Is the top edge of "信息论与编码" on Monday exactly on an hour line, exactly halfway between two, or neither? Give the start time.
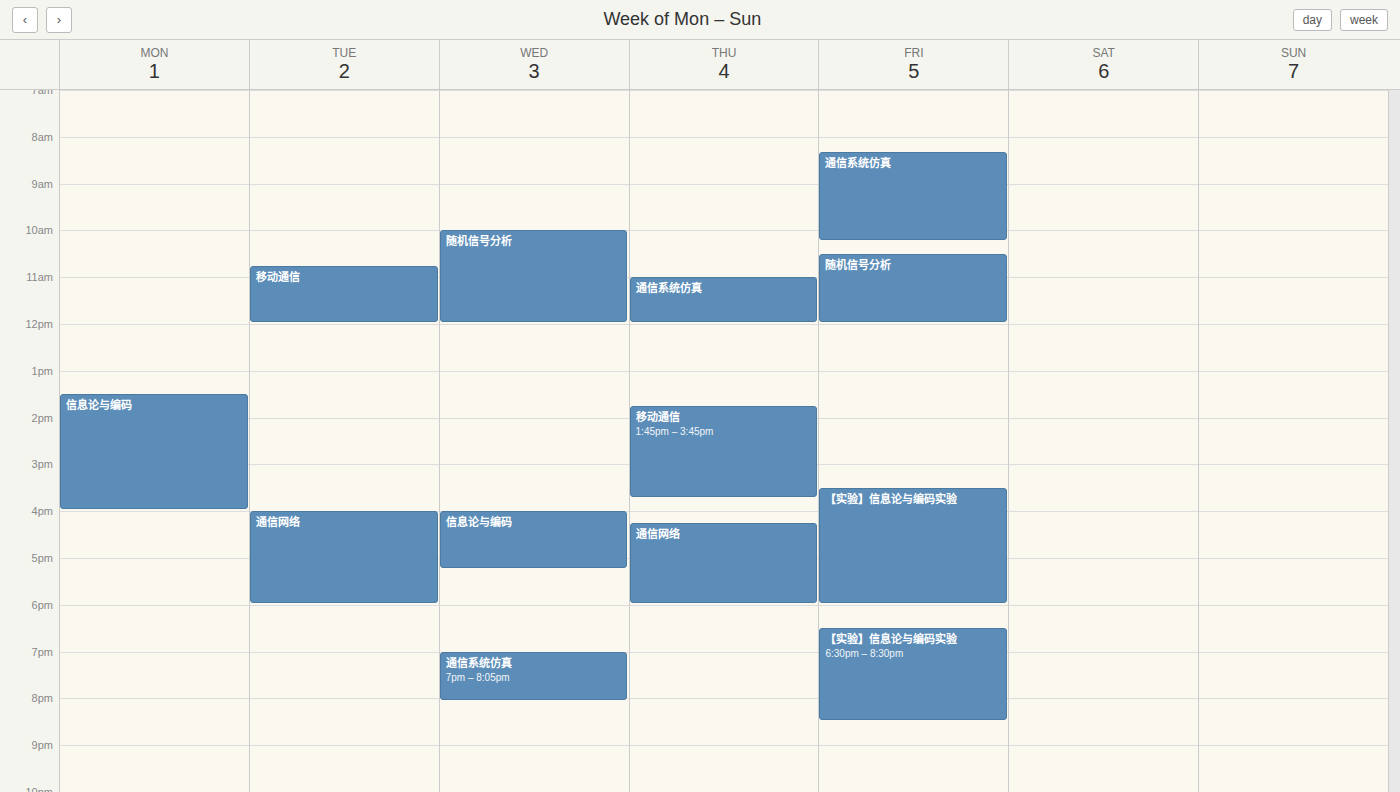
1:30 PM -- halfway between the 1 PM and 2 PM lines.